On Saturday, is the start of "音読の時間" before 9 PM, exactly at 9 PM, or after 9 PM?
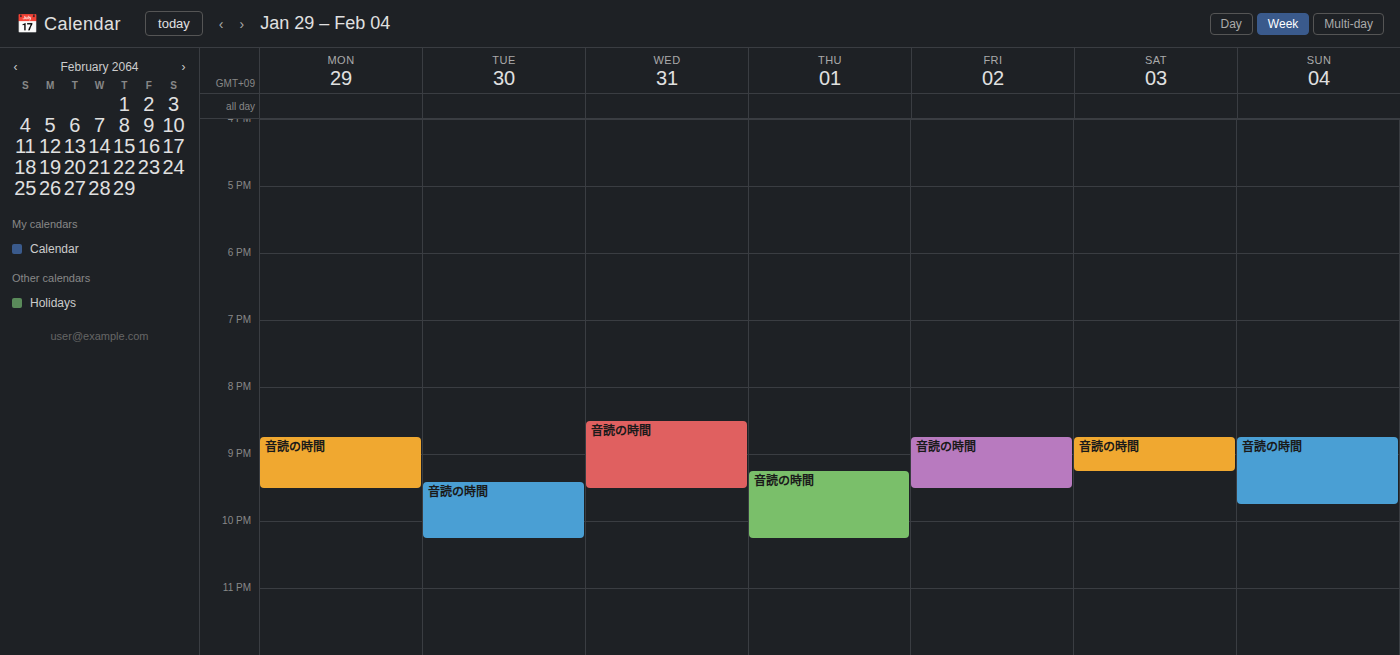
8:45 PM -- before 9 PM, 15 minutes above the 9 PM line.